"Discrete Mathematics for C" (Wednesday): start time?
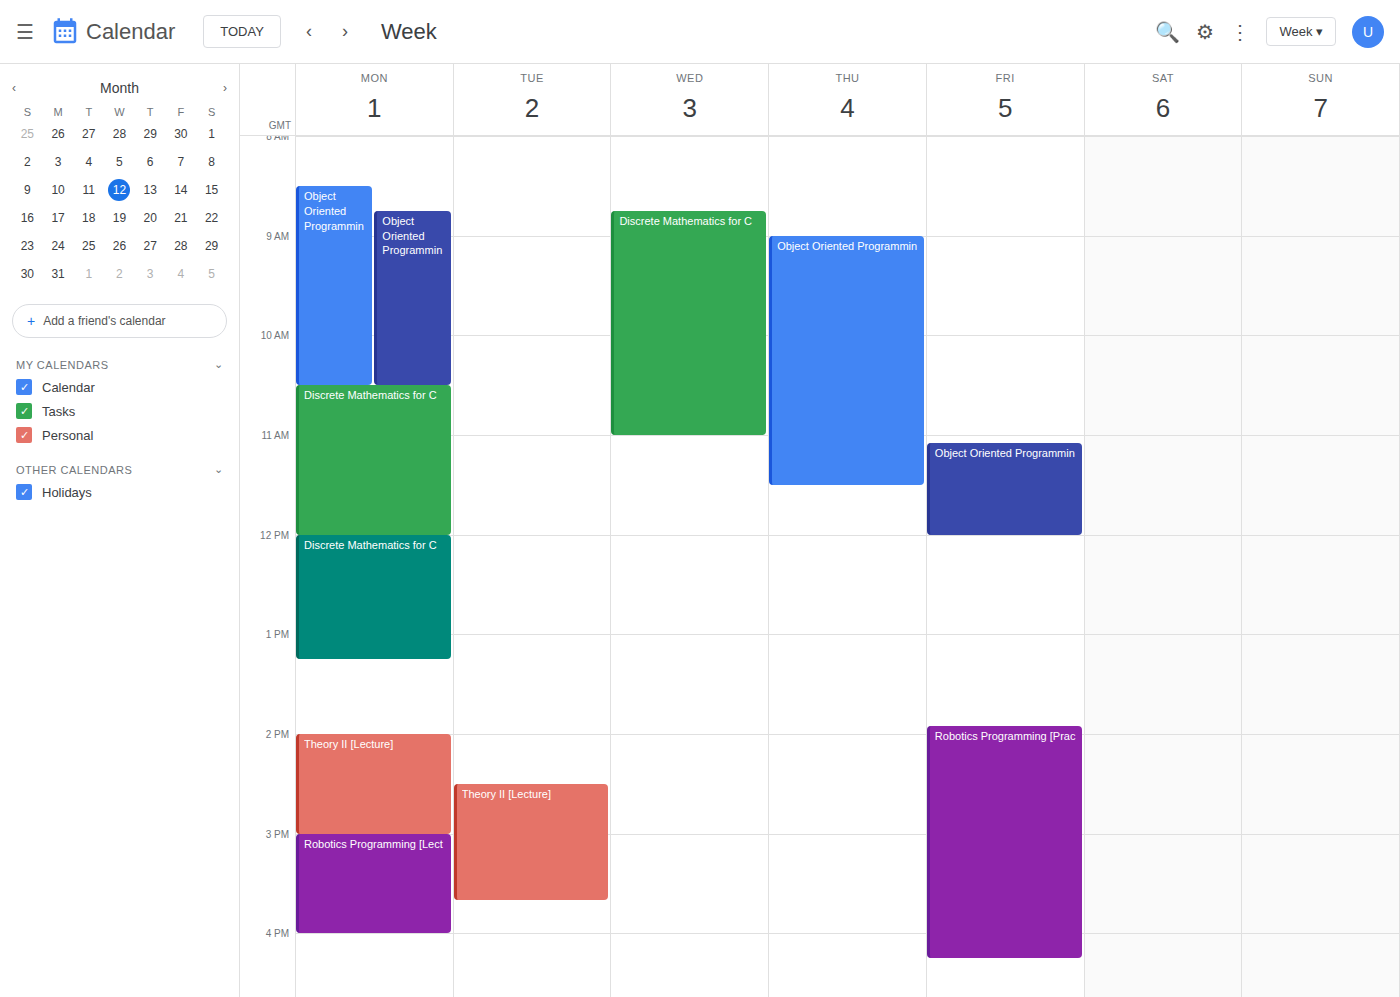
08:45